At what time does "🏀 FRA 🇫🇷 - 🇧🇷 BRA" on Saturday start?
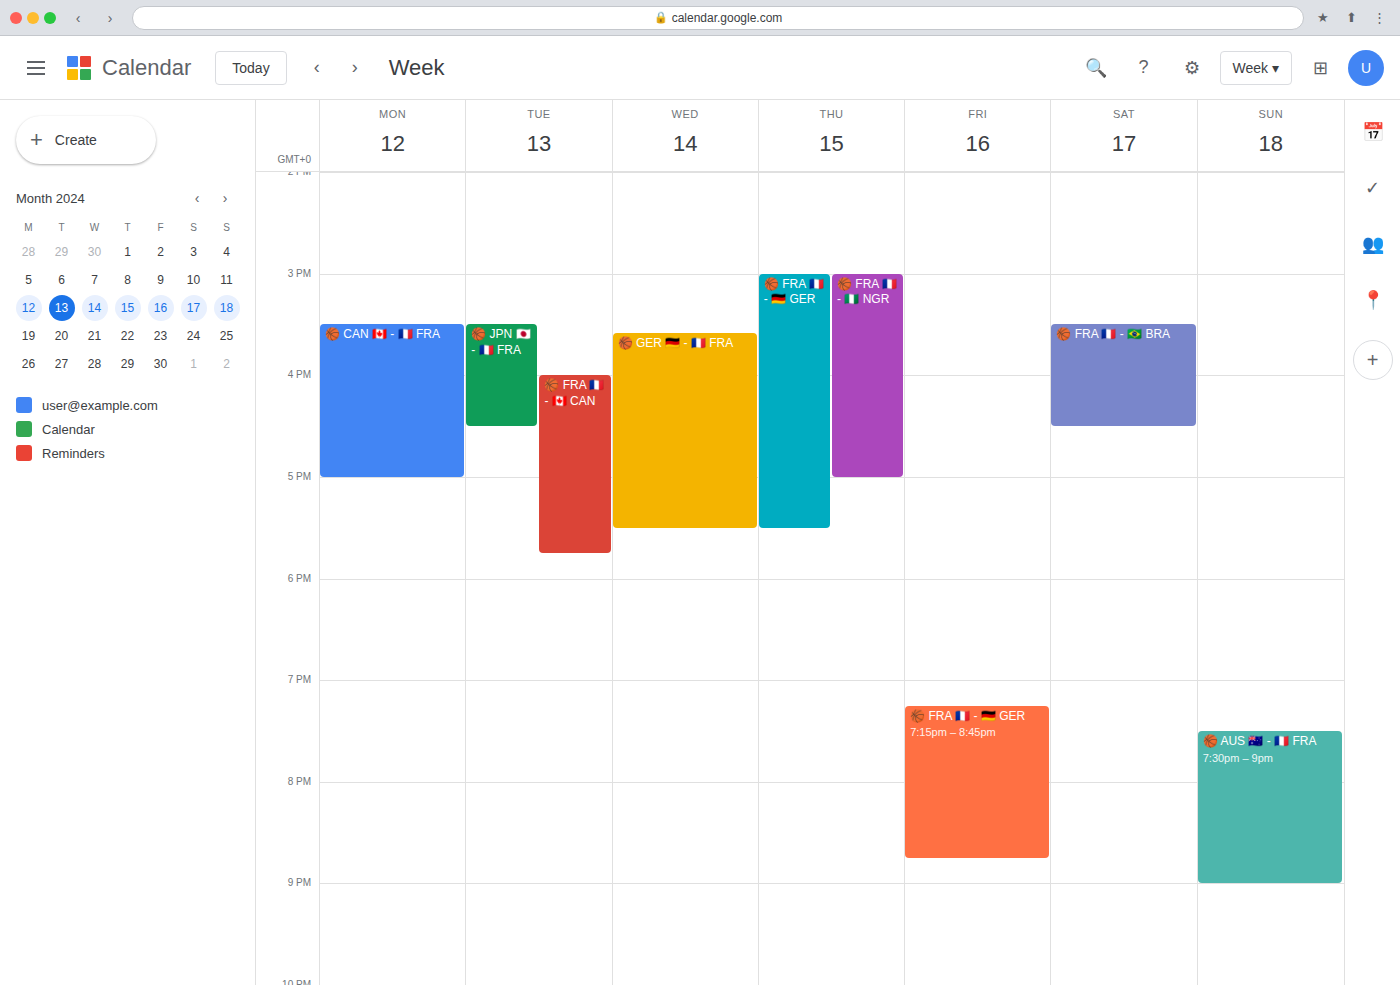
15:30